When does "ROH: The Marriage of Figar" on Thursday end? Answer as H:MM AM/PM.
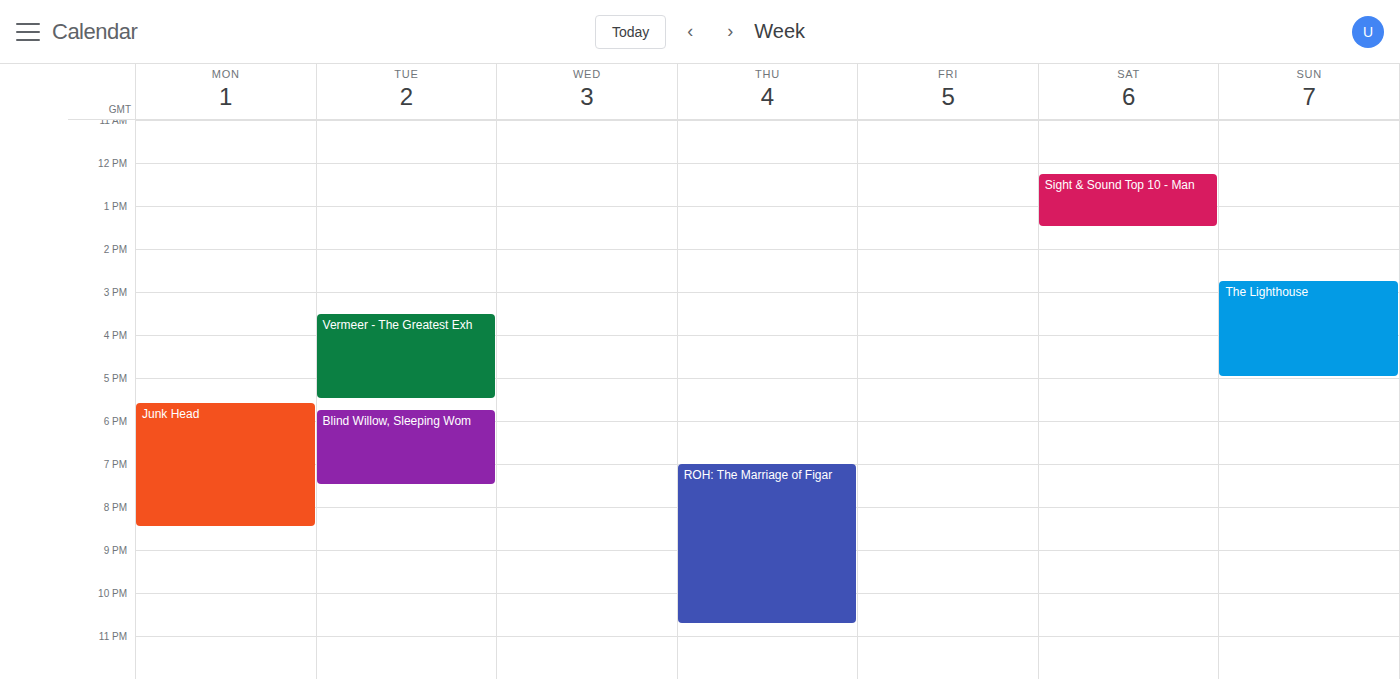
10:45 PM